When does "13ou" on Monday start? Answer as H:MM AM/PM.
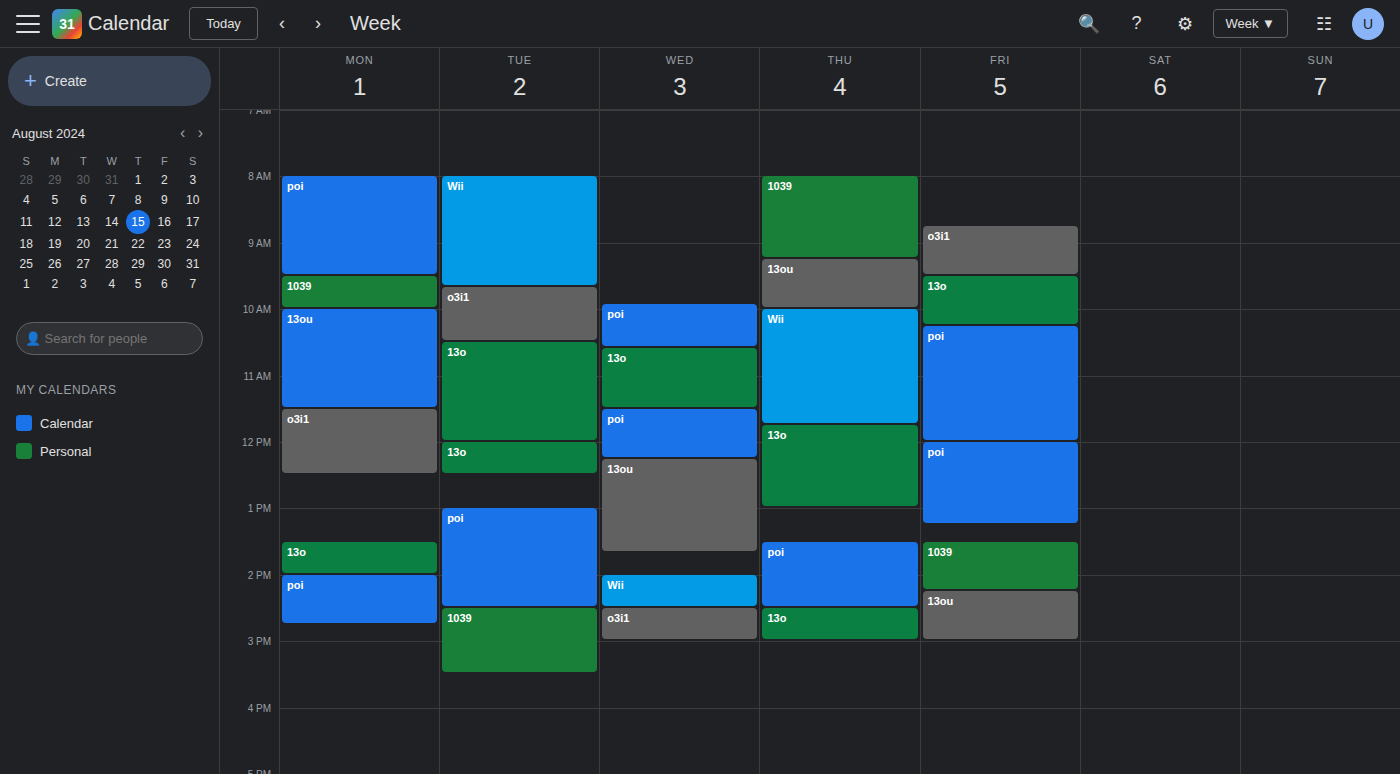
10:00 AM